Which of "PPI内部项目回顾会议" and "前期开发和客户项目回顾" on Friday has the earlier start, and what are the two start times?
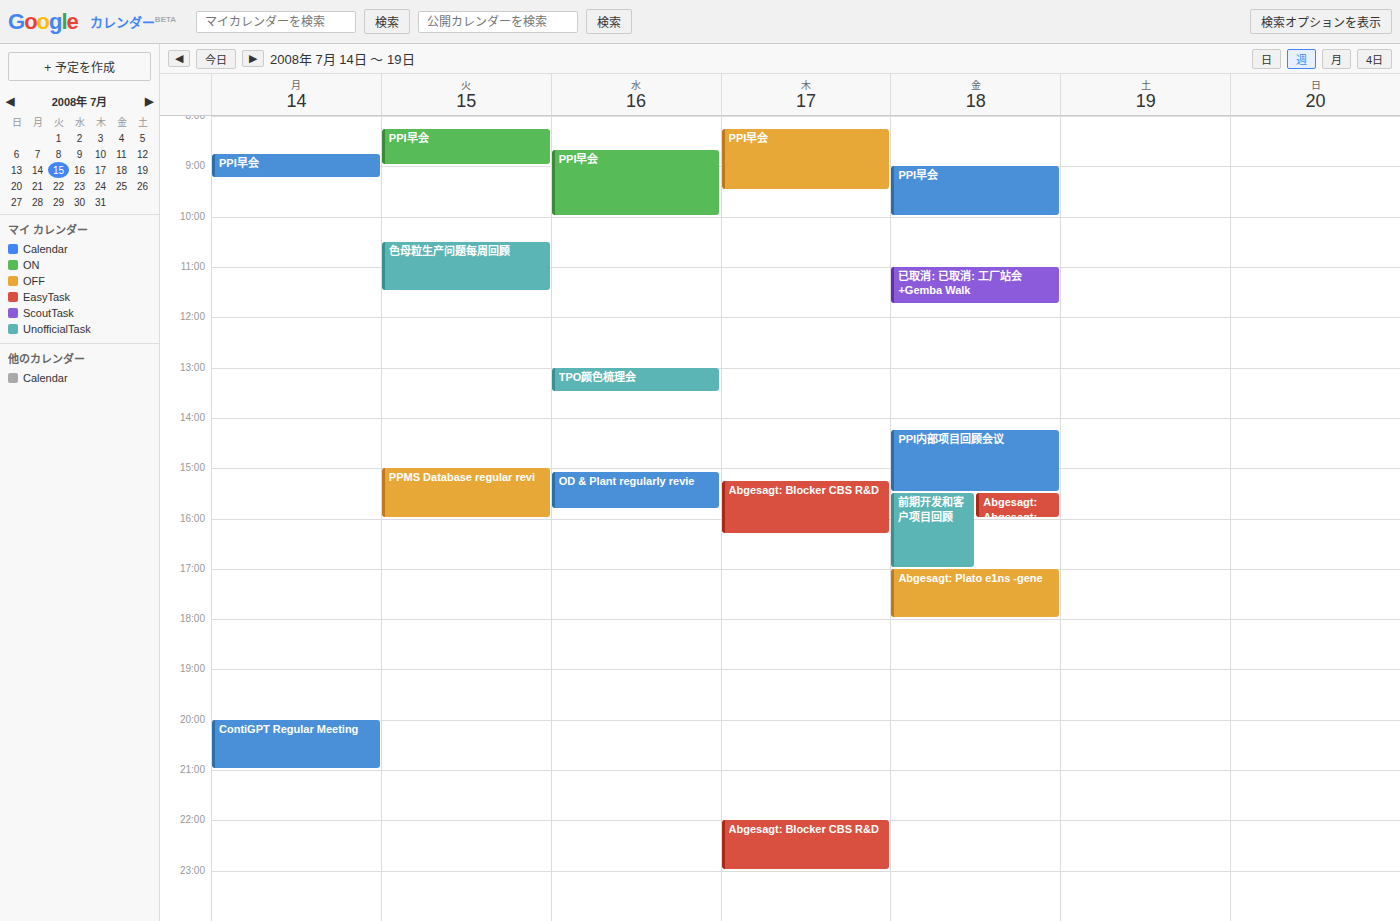
"PPI内部项目回顾会议" 2:15 PM; "前期开发和客户项目回顾" 3:30 PM.